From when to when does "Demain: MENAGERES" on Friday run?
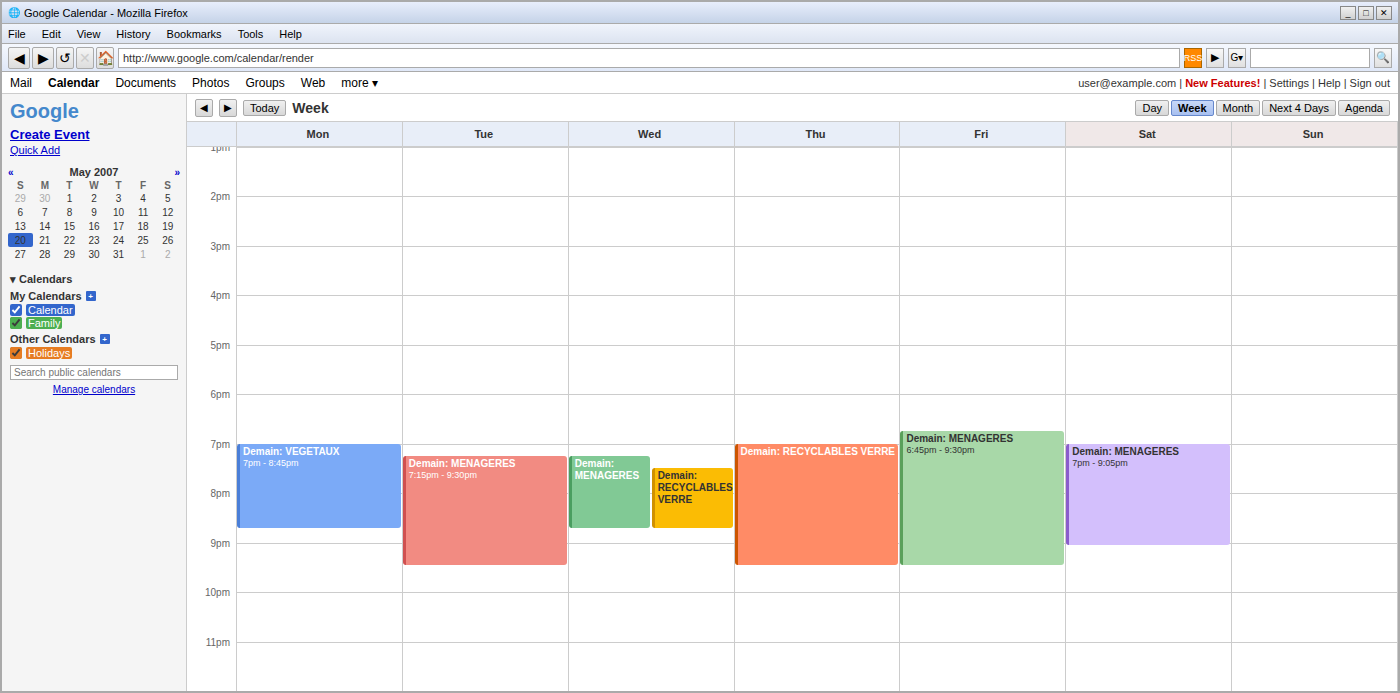
6:45 PM to 9:30 PM